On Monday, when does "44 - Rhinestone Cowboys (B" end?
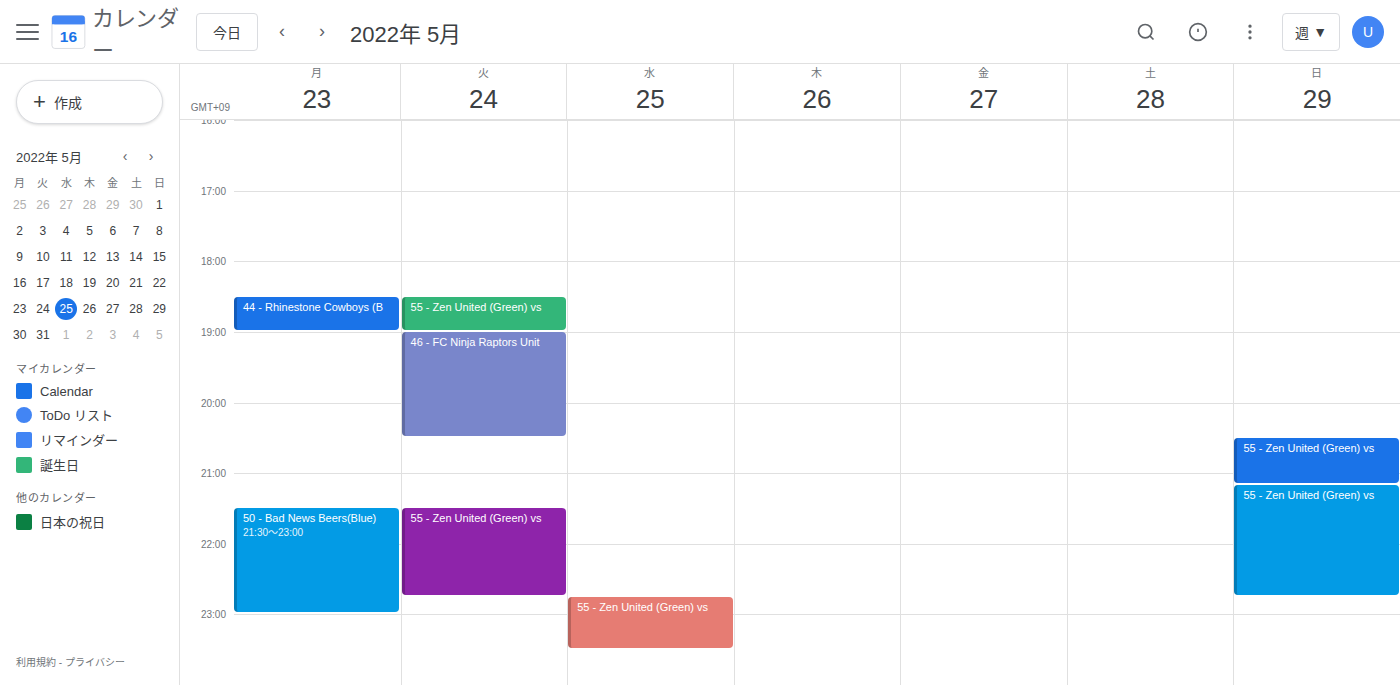
7:00 PM